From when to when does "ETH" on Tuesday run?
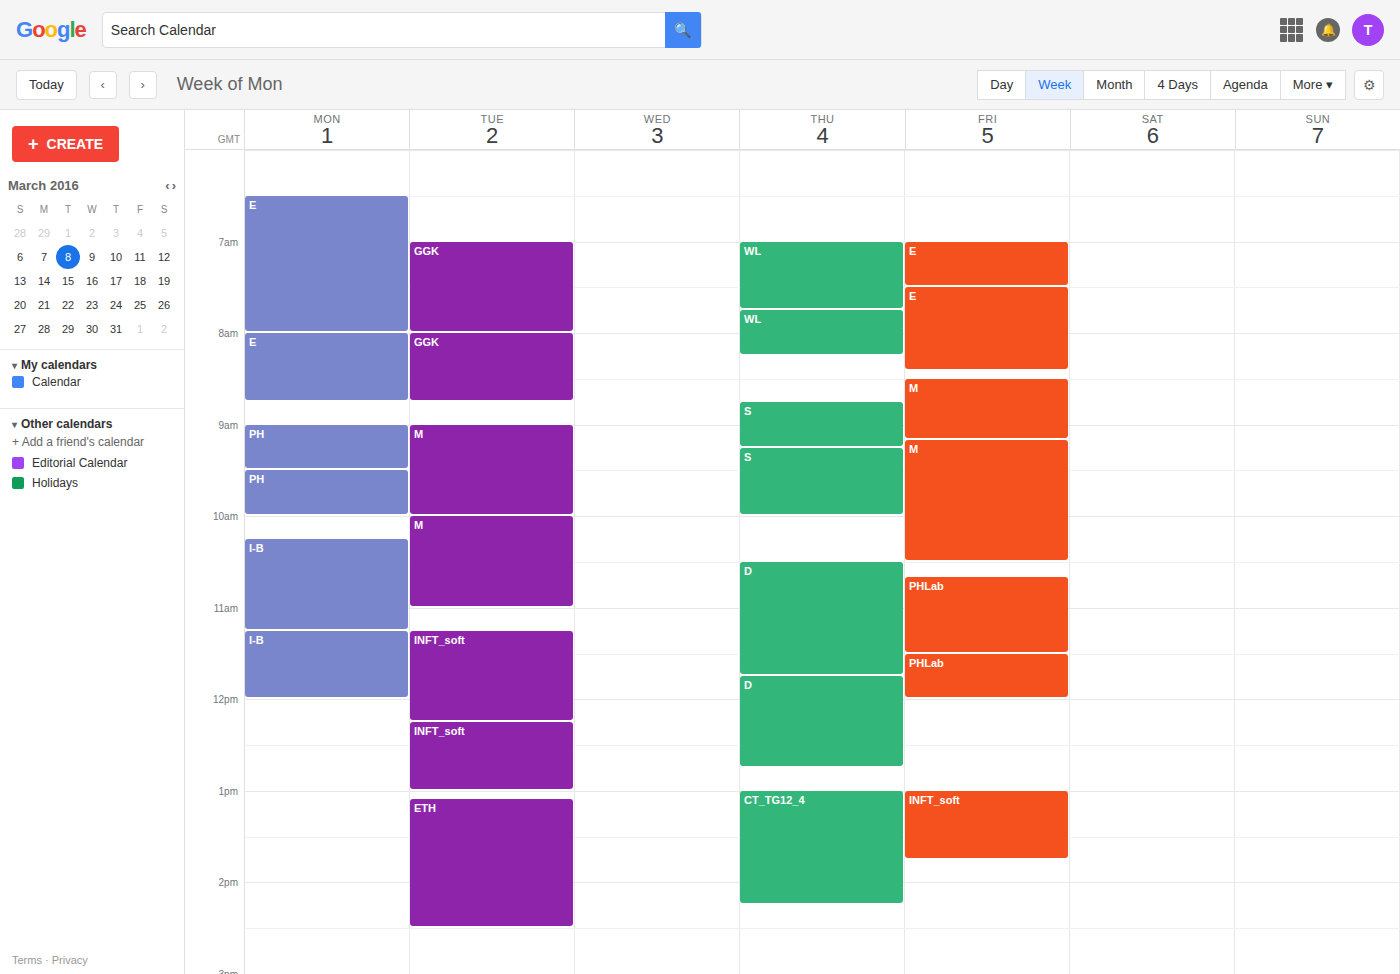
1:05 PM to 2:30 PM